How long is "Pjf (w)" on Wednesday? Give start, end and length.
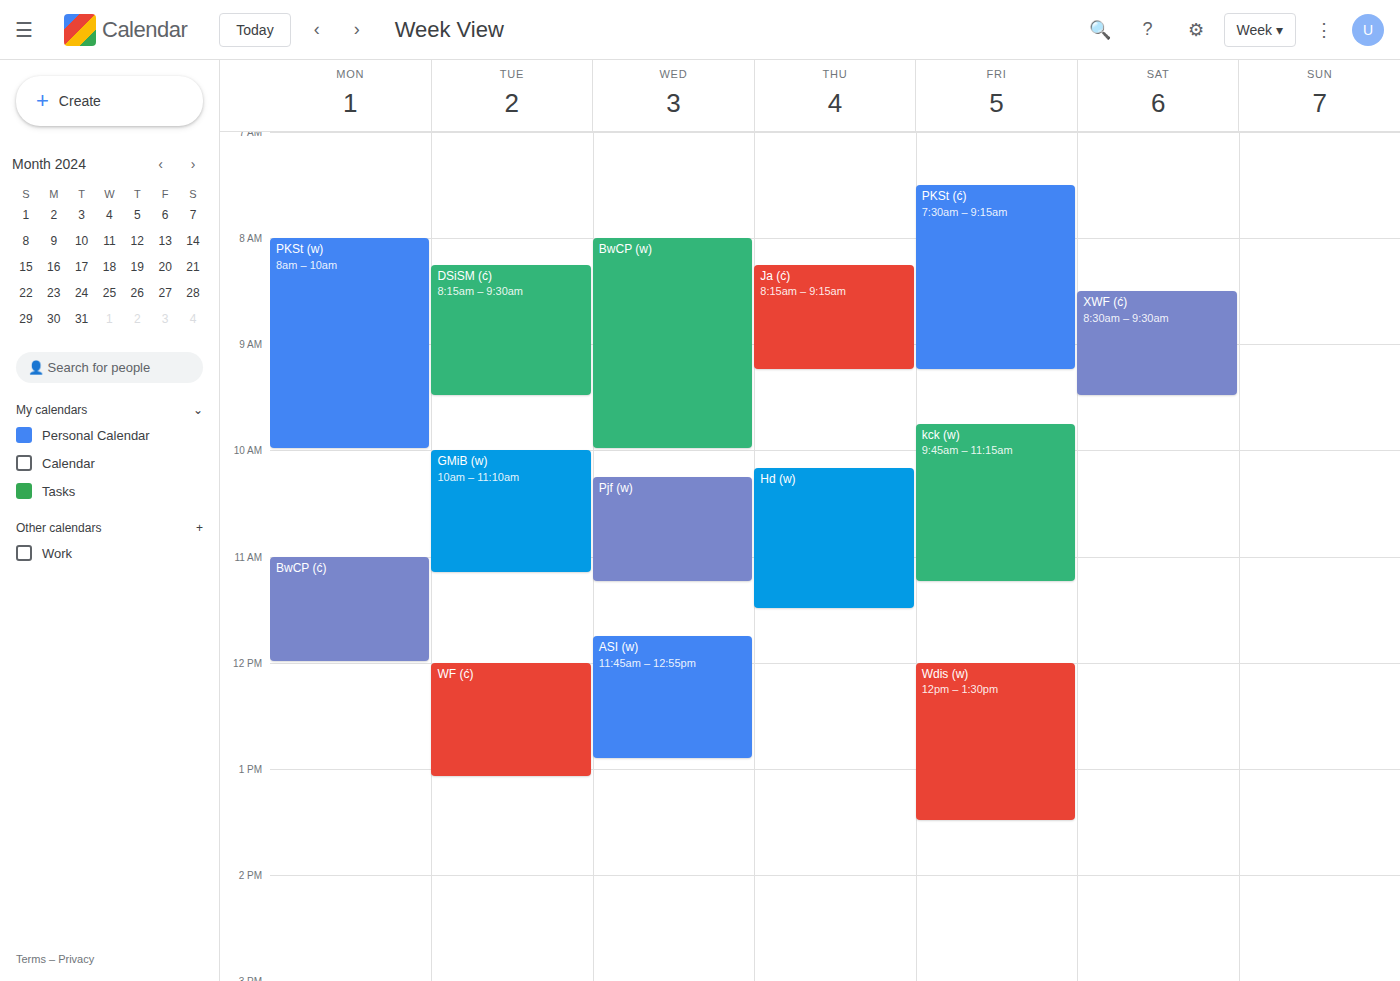
10:15 AM to 11:15 AM, 1 hour